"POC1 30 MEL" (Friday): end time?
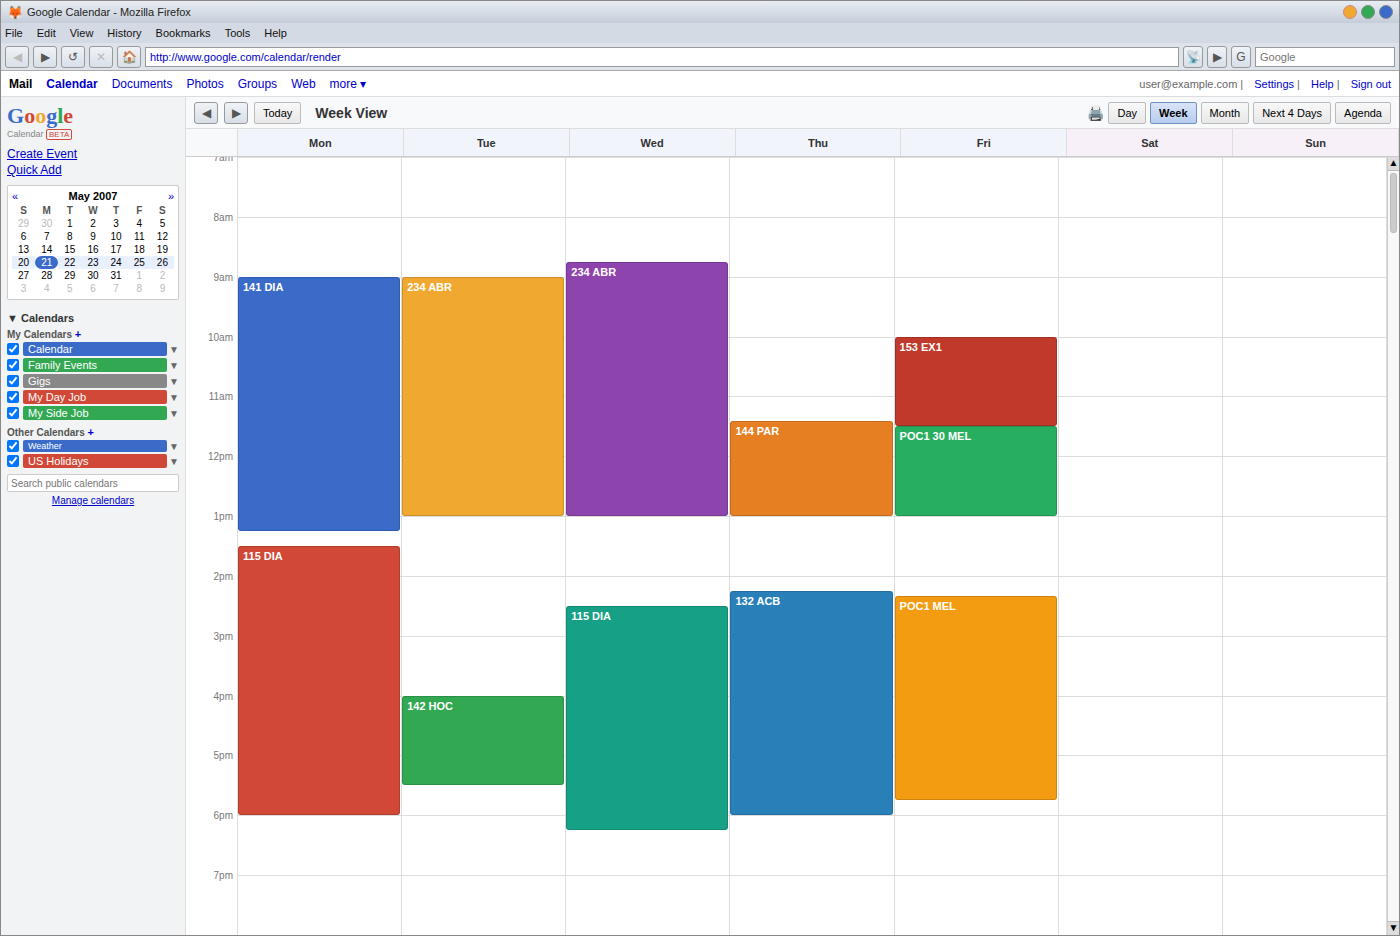
1:00 PM